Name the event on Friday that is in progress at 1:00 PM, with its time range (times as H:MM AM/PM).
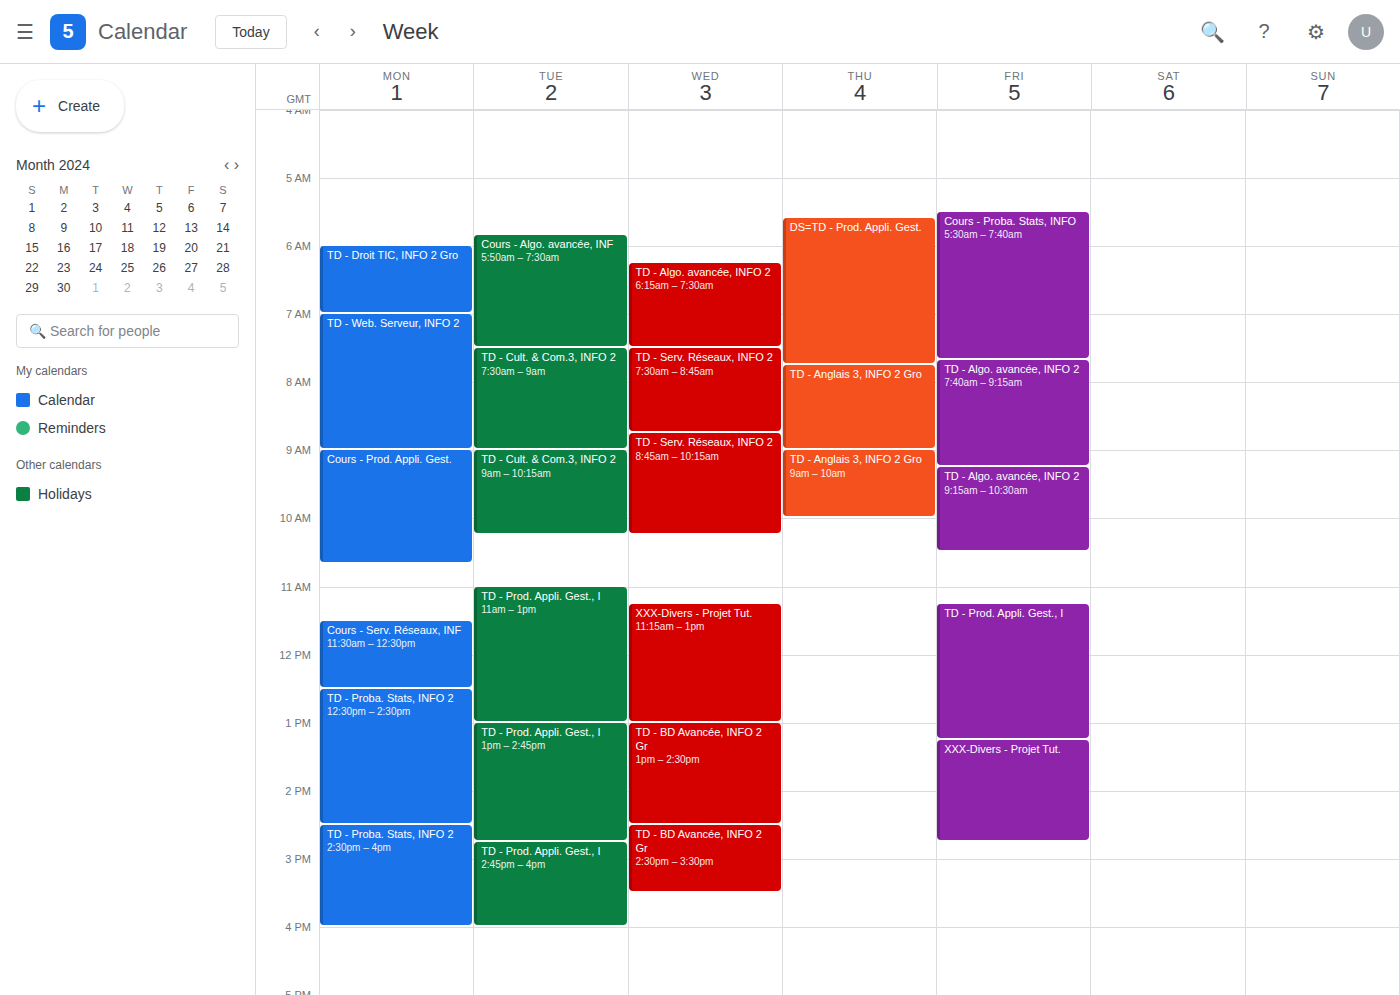
"TD - Prod. Appli. Gest., I", 11:15 AM to 1:15 PM